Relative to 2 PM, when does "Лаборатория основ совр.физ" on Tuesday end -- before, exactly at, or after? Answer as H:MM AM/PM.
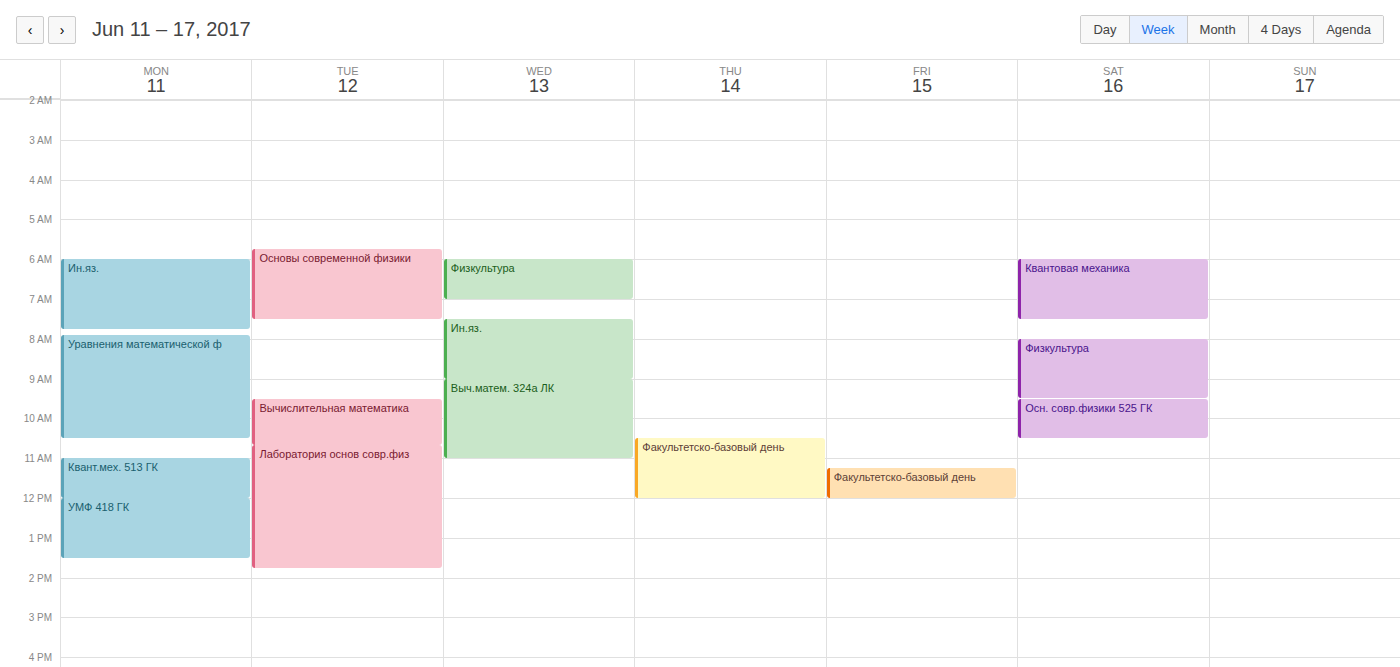
1:45 PM -- before 2 PM, 15 minutes above the 2 PM line.